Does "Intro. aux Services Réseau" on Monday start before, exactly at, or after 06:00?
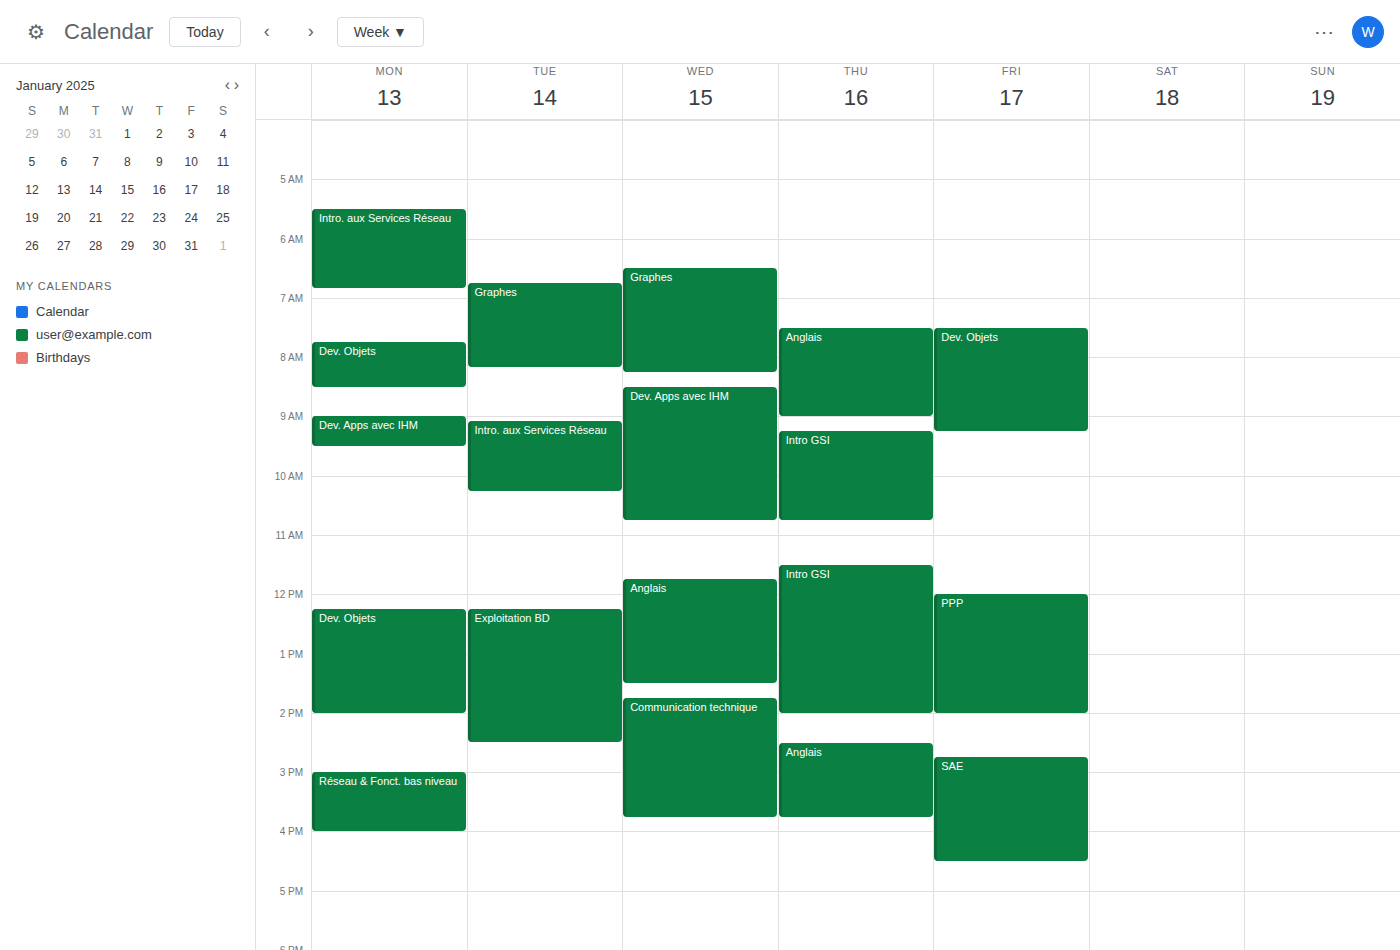
05:30 -- before 06:00, 30 minutes above the 06:00 line.